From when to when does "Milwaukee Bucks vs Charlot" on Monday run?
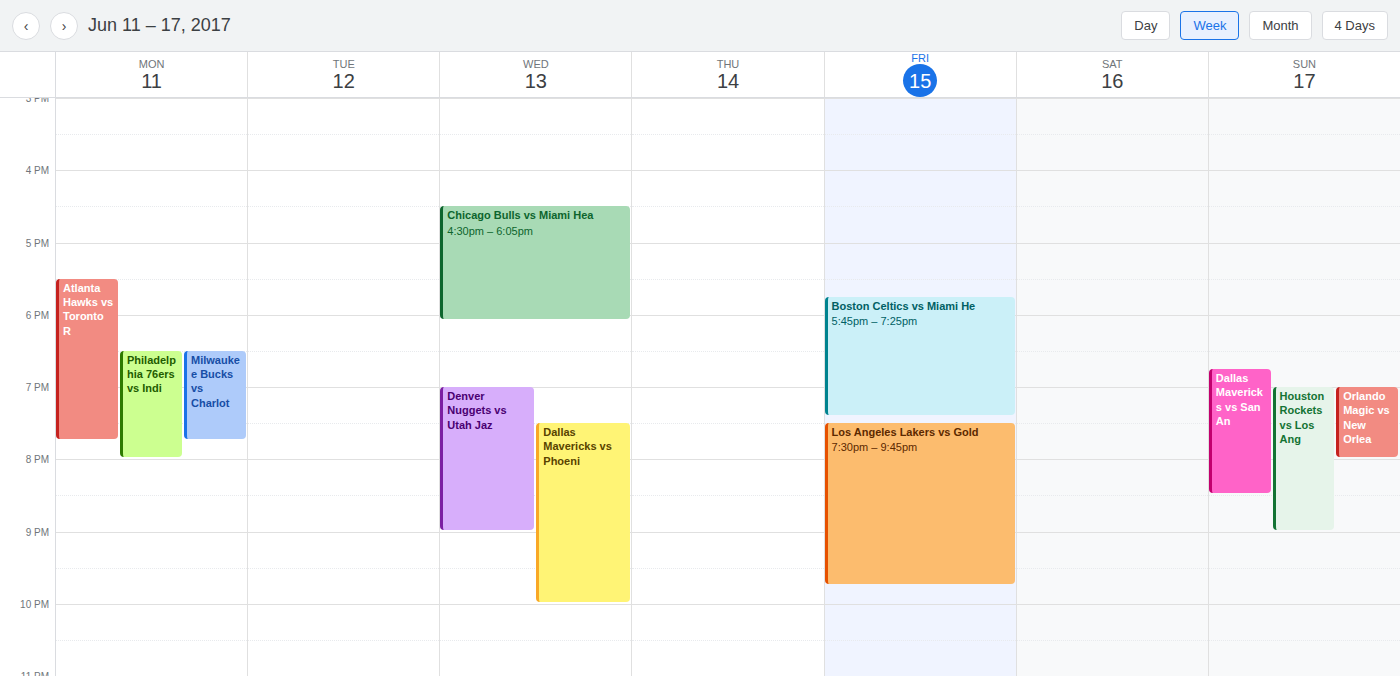
6:30 PM to 7:45 PM